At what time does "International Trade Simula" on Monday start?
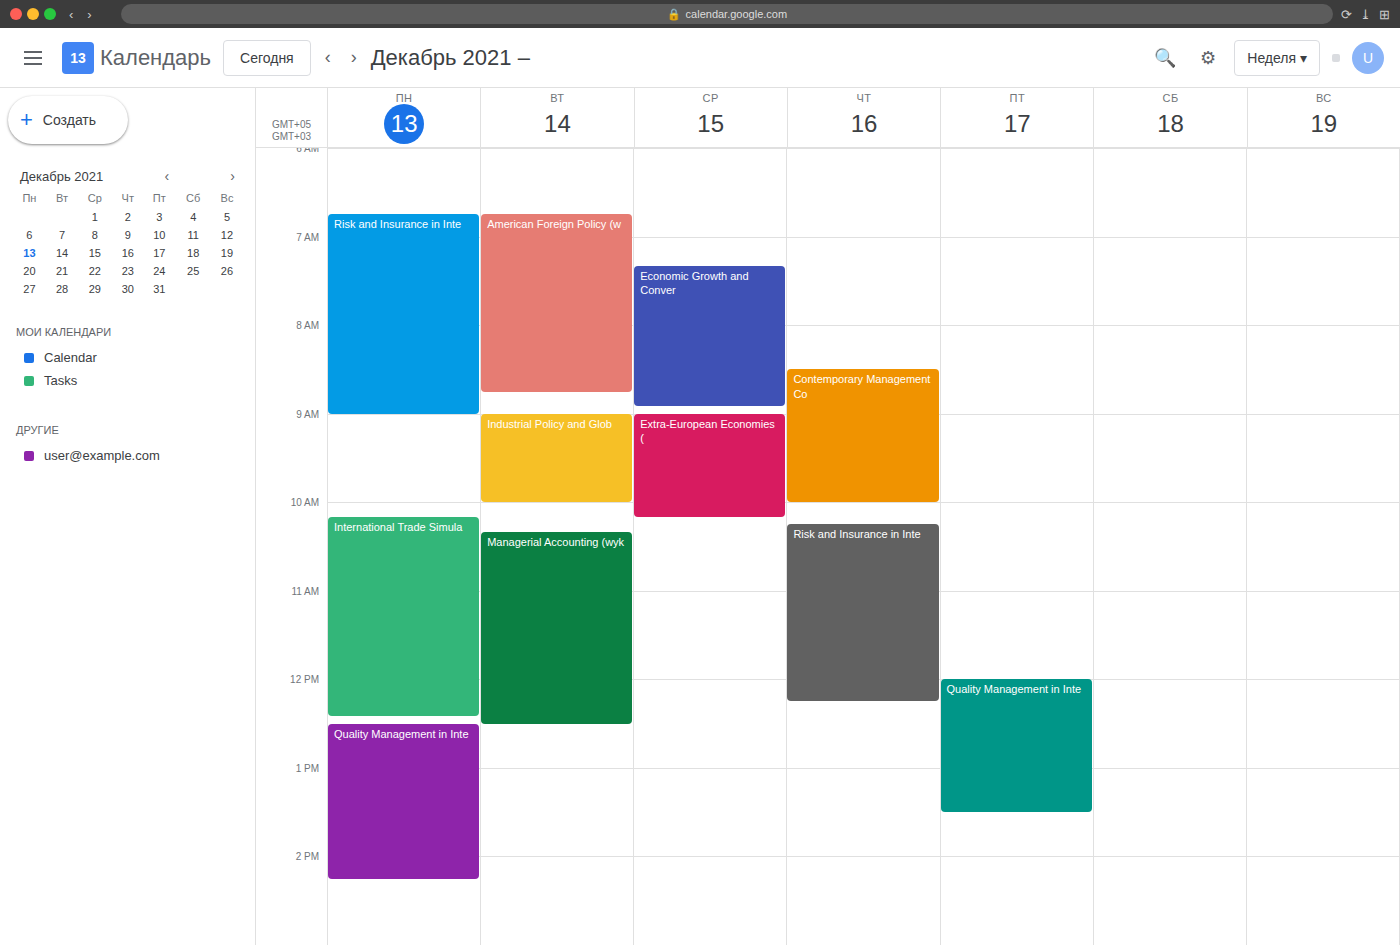
10:10